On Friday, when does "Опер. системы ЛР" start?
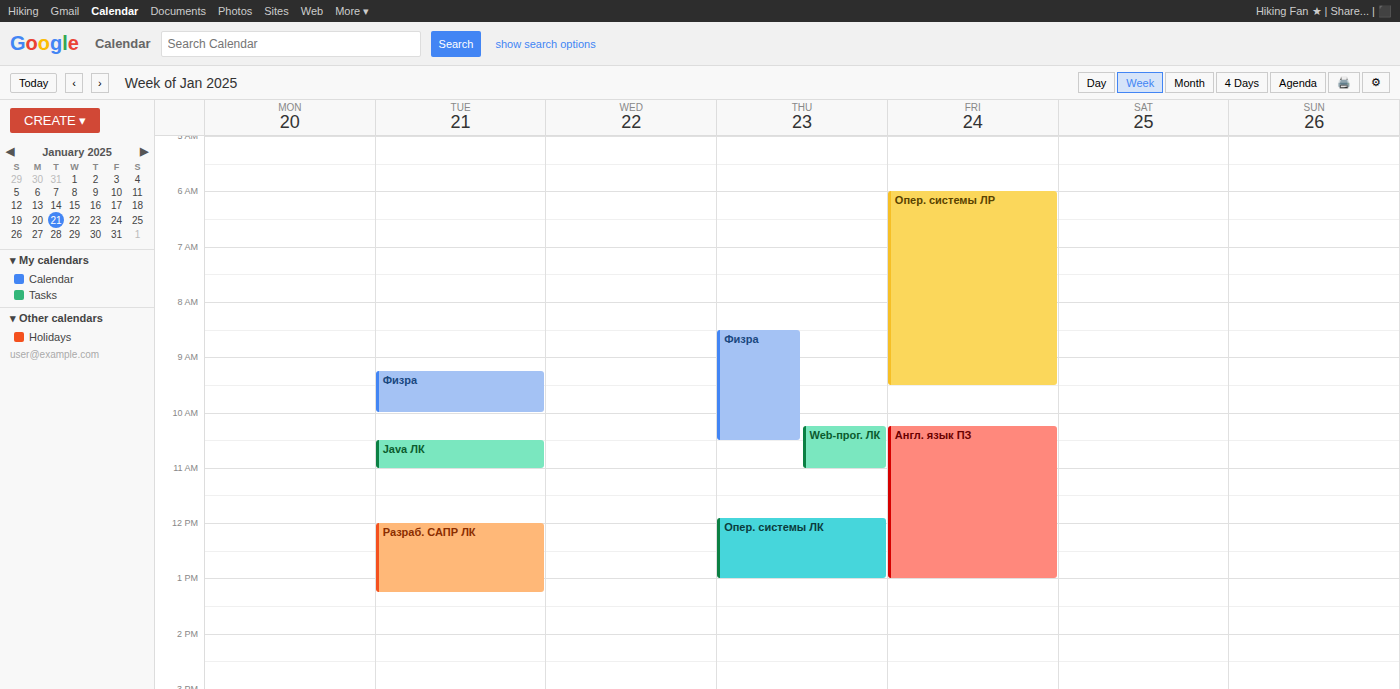
6:00 AM